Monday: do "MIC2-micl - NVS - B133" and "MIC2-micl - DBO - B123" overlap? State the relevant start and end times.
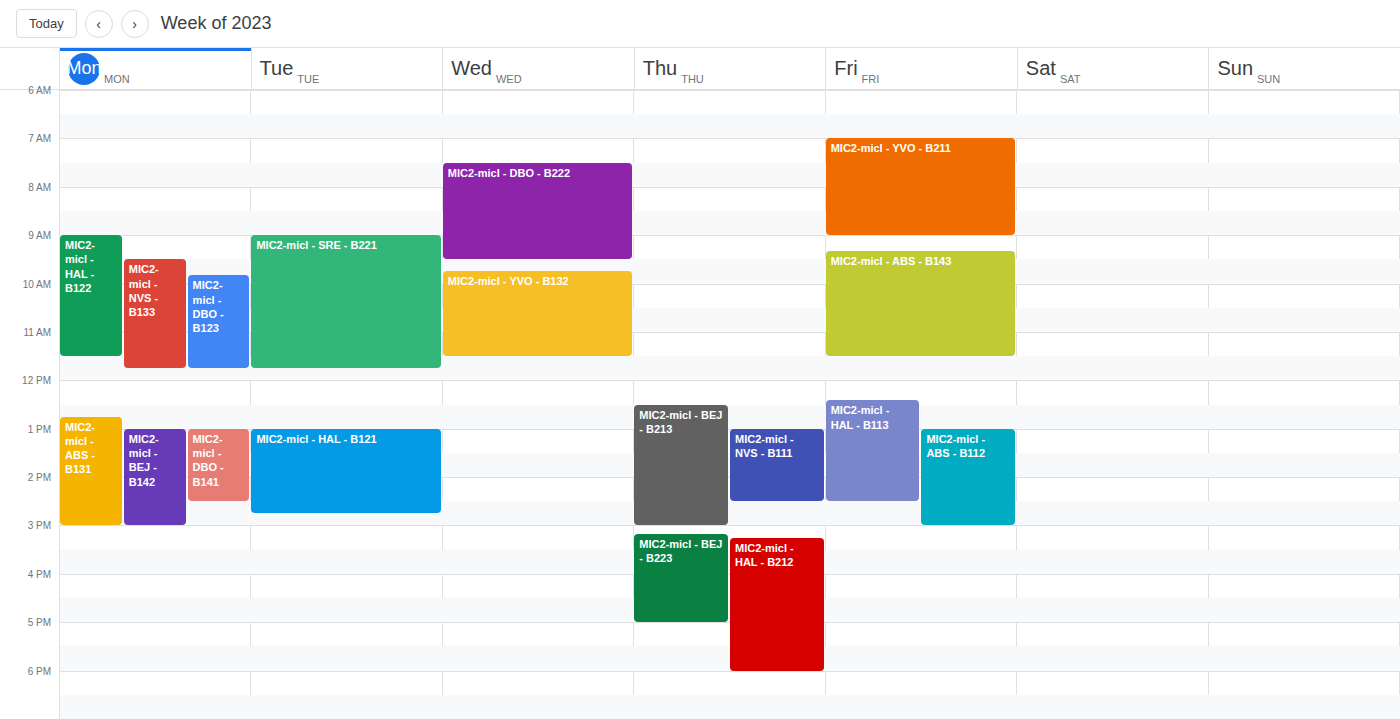
"MIC2-micl - DBO - B123" runs 9:50 AM to 11:45 AM, inside "MIC2-micl - NVS - B133" -- they overlap.